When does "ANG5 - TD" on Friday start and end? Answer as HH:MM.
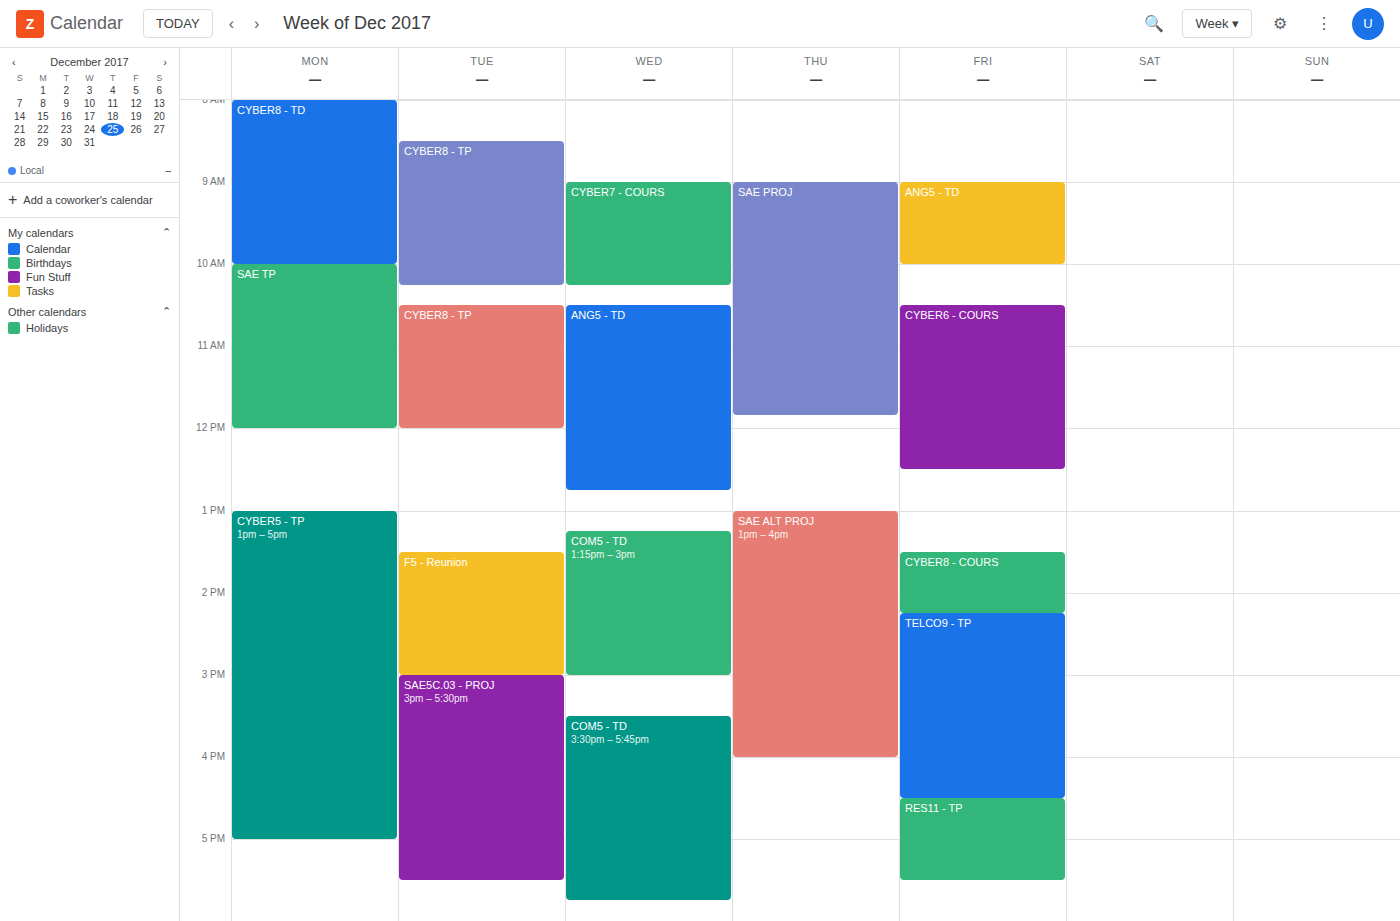
09:00 to 10:00